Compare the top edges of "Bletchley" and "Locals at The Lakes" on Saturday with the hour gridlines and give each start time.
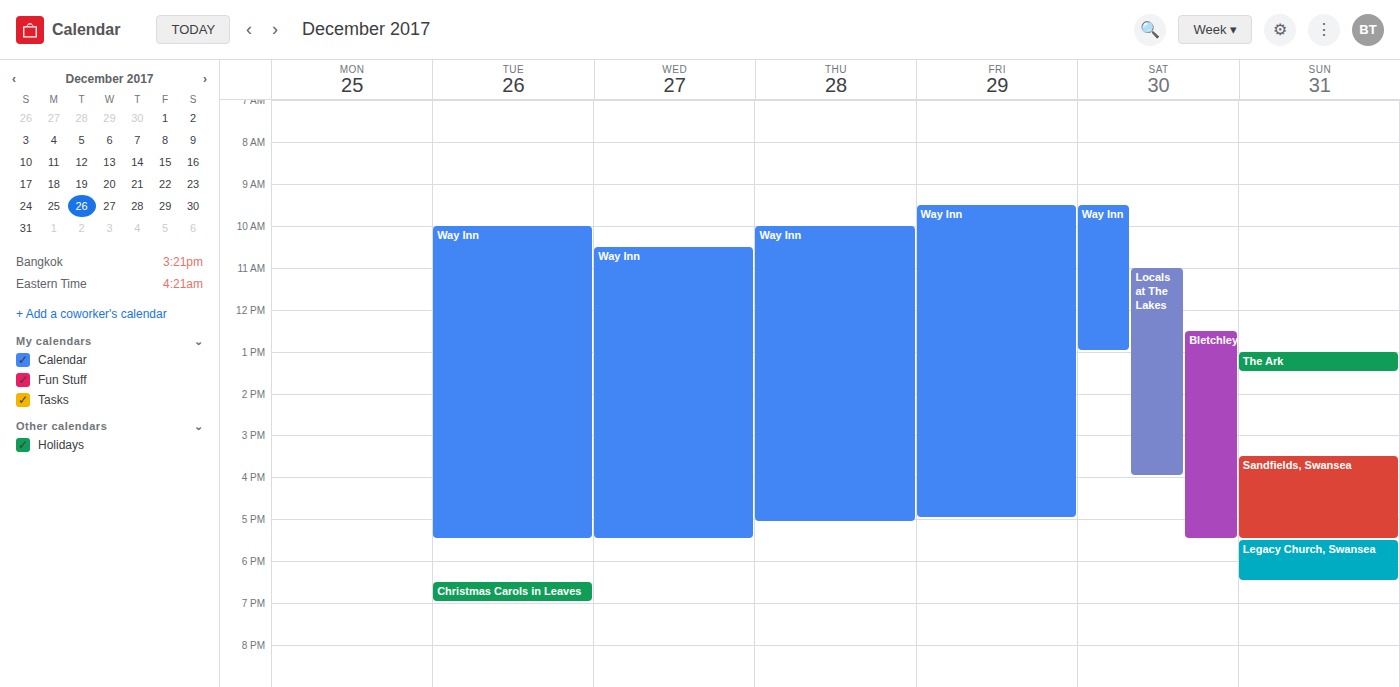
"Bletchley": 12:30 PM, halfway between the 12 PM and 1 PM lines. "Locals at The Lakes": 11:00 AM, exactly on the 11 AM line.